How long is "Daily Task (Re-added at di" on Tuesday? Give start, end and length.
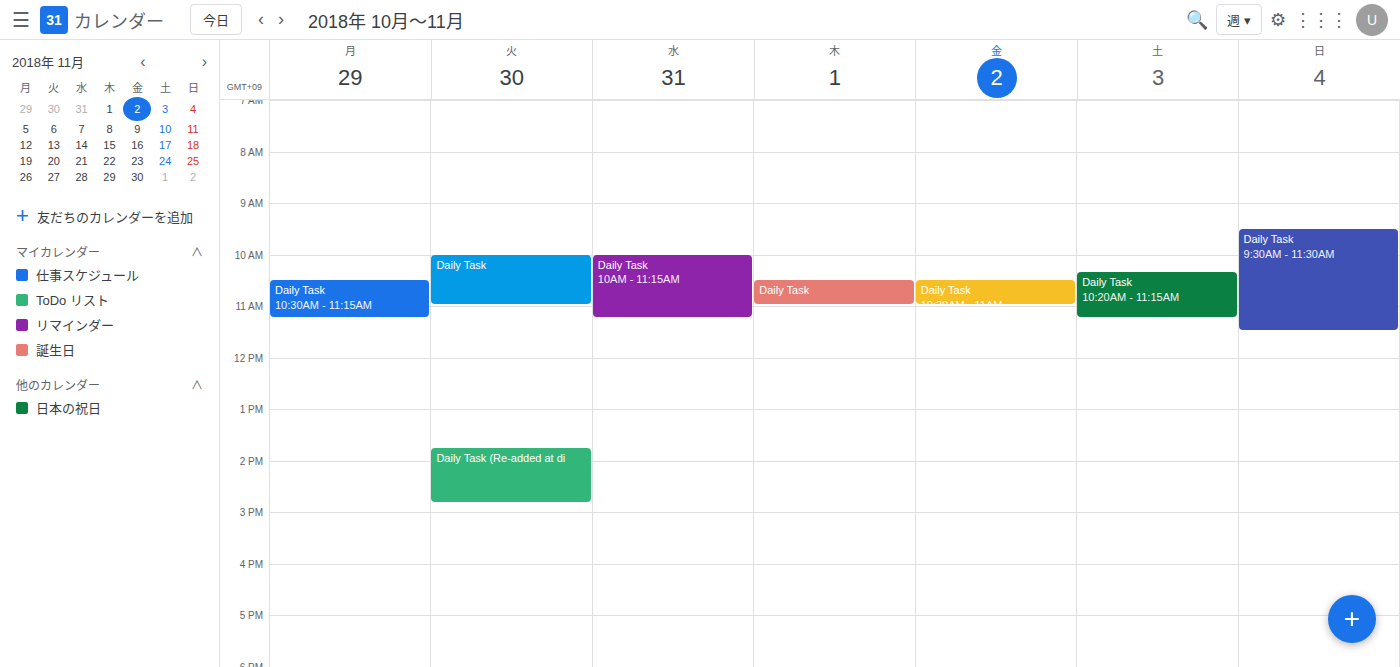
1:45 PM to 2:50 PM, 1 hour 5 minutes